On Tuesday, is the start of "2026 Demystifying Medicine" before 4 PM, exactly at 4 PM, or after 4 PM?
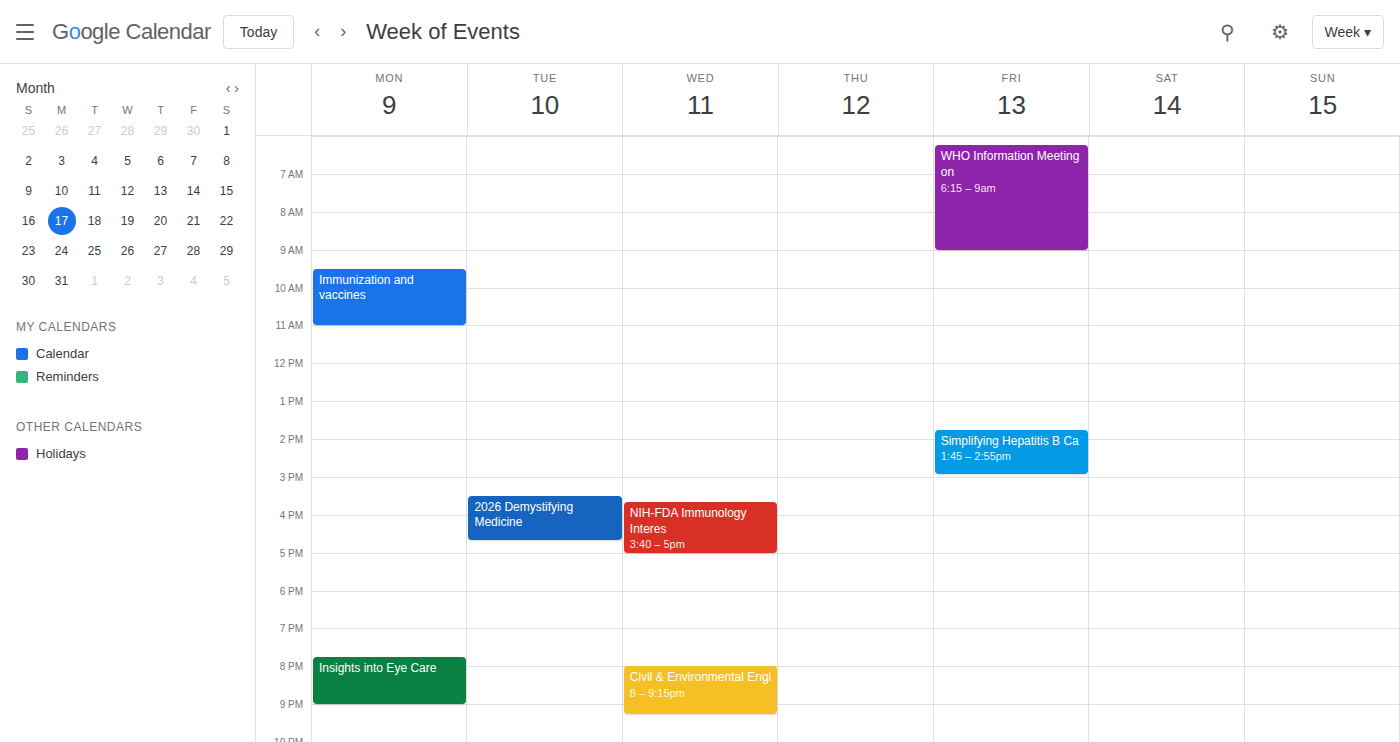
3:30 PM -- before 4 PM, 30 minutes above the 4 PM line.